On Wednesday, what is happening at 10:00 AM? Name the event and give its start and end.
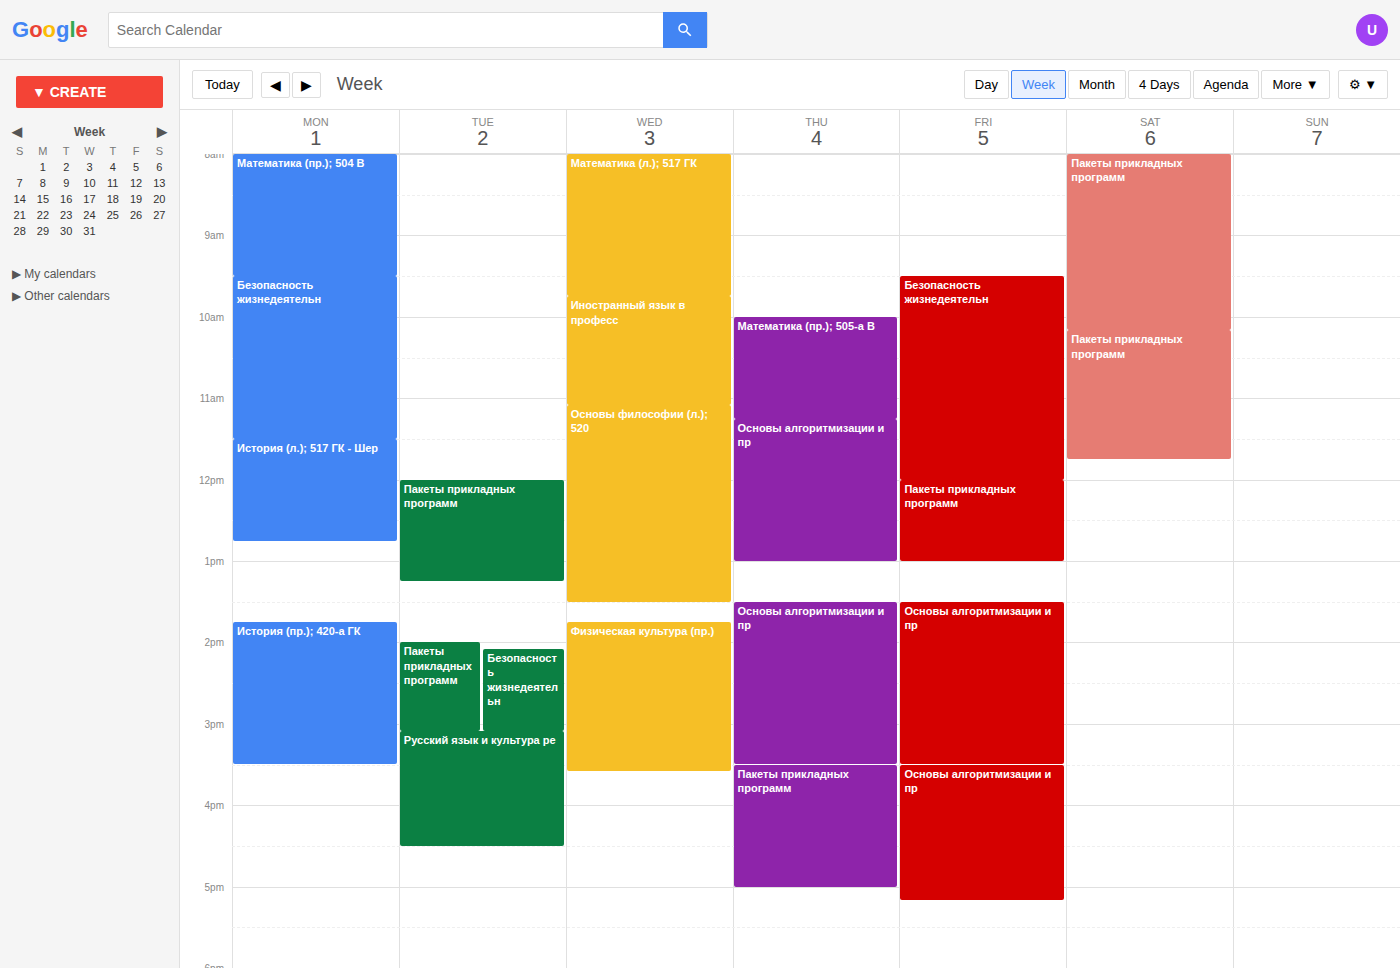
"Иностранный язык в професс", 9:45 AM to 11:05 AM